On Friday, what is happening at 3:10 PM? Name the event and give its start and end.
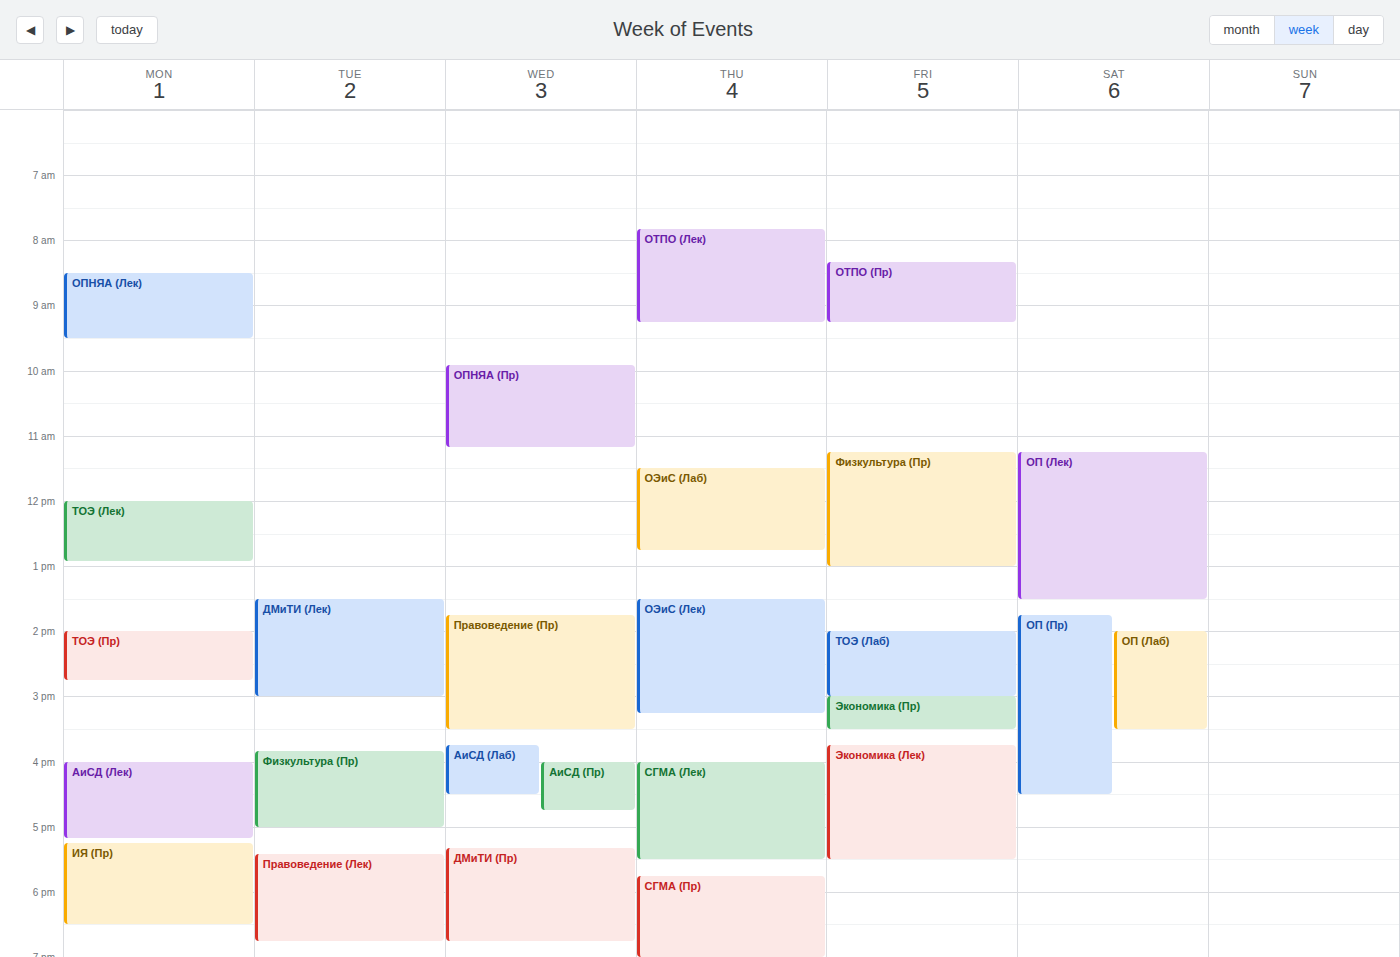
"Экономика (Пр)", 3:00 PM to 3:30 PM